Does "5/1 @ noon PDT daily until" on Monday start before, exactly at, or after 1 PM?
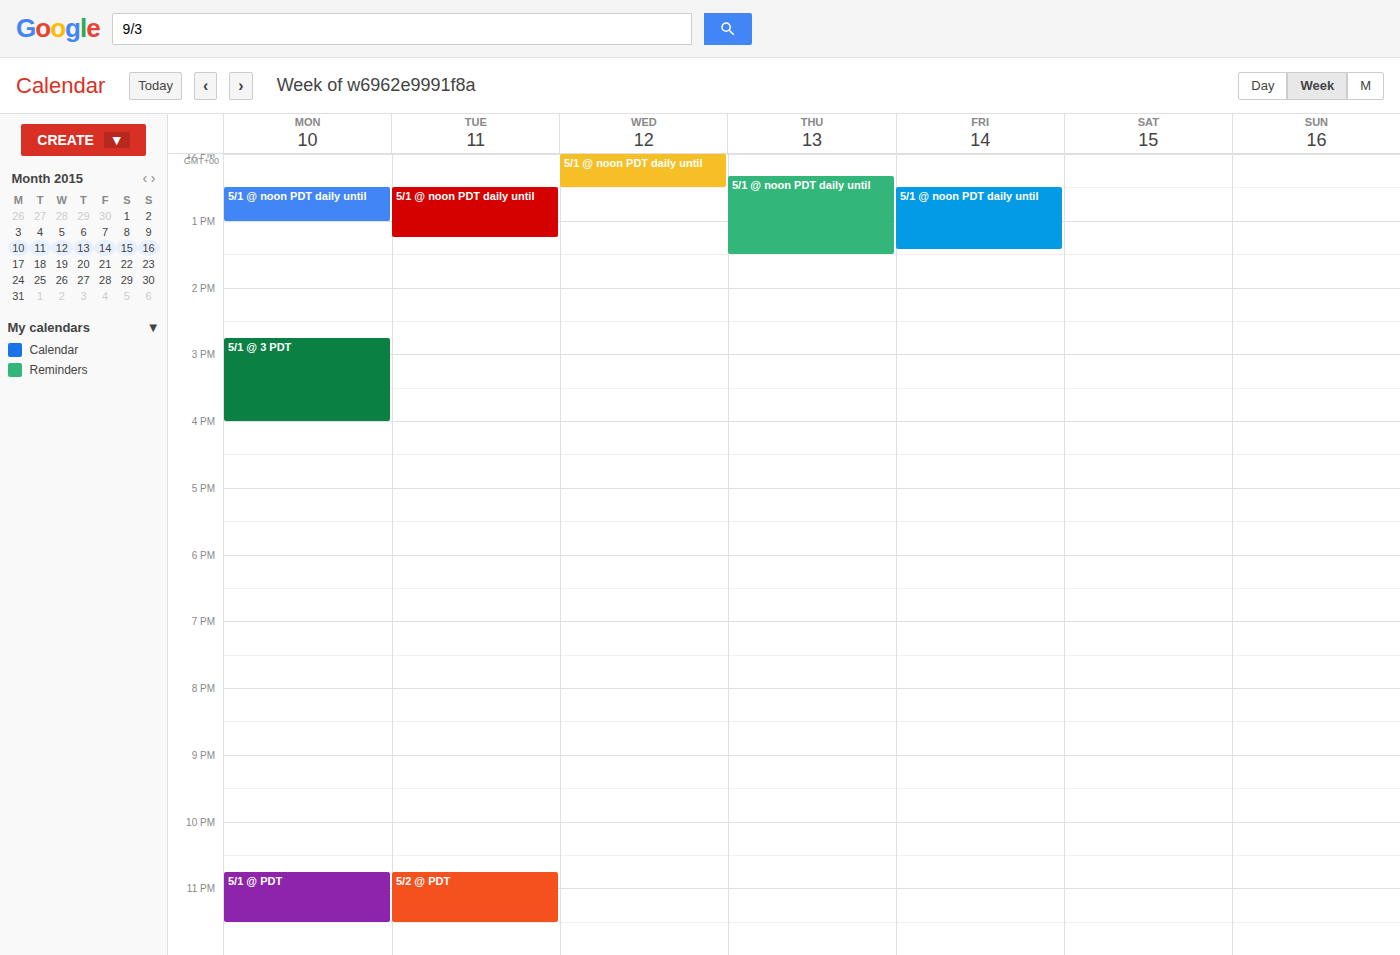
12:30 PM -- before 1 PM, 30 minutes above the 1 PM line.